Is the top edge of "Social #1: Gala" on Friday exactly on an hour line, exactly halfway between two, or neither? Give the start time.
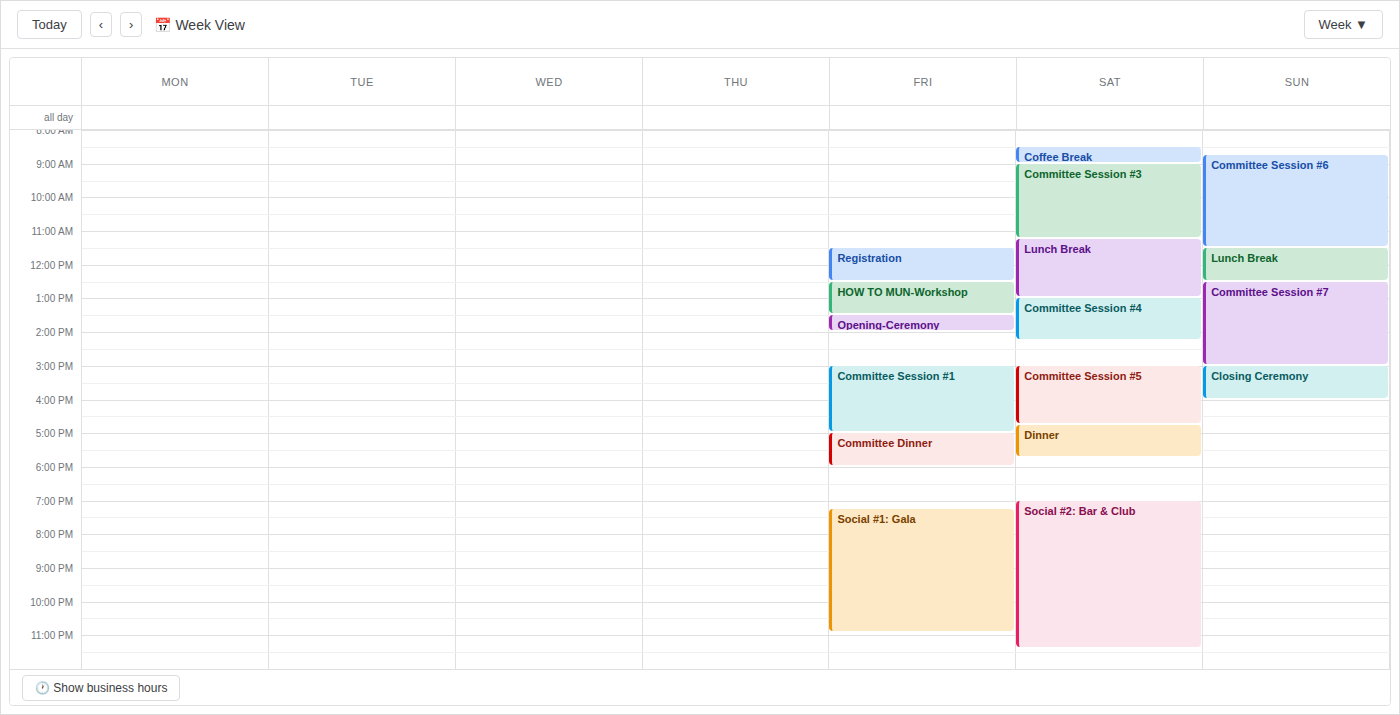
7:15 PM -- neither: a quarter of the way from the 7 PM line to the 8 PM line.